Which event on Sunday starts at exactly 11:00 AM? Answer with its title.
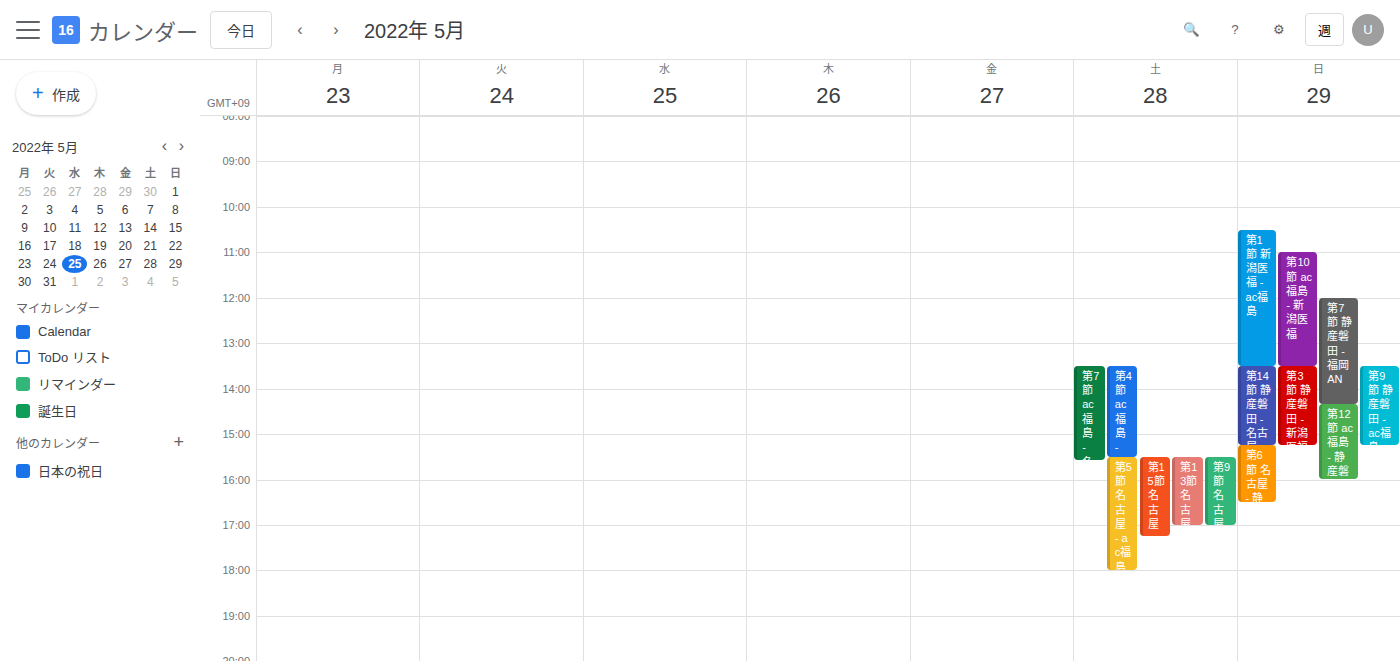
"第10節 ac福島 - 新潟医福"